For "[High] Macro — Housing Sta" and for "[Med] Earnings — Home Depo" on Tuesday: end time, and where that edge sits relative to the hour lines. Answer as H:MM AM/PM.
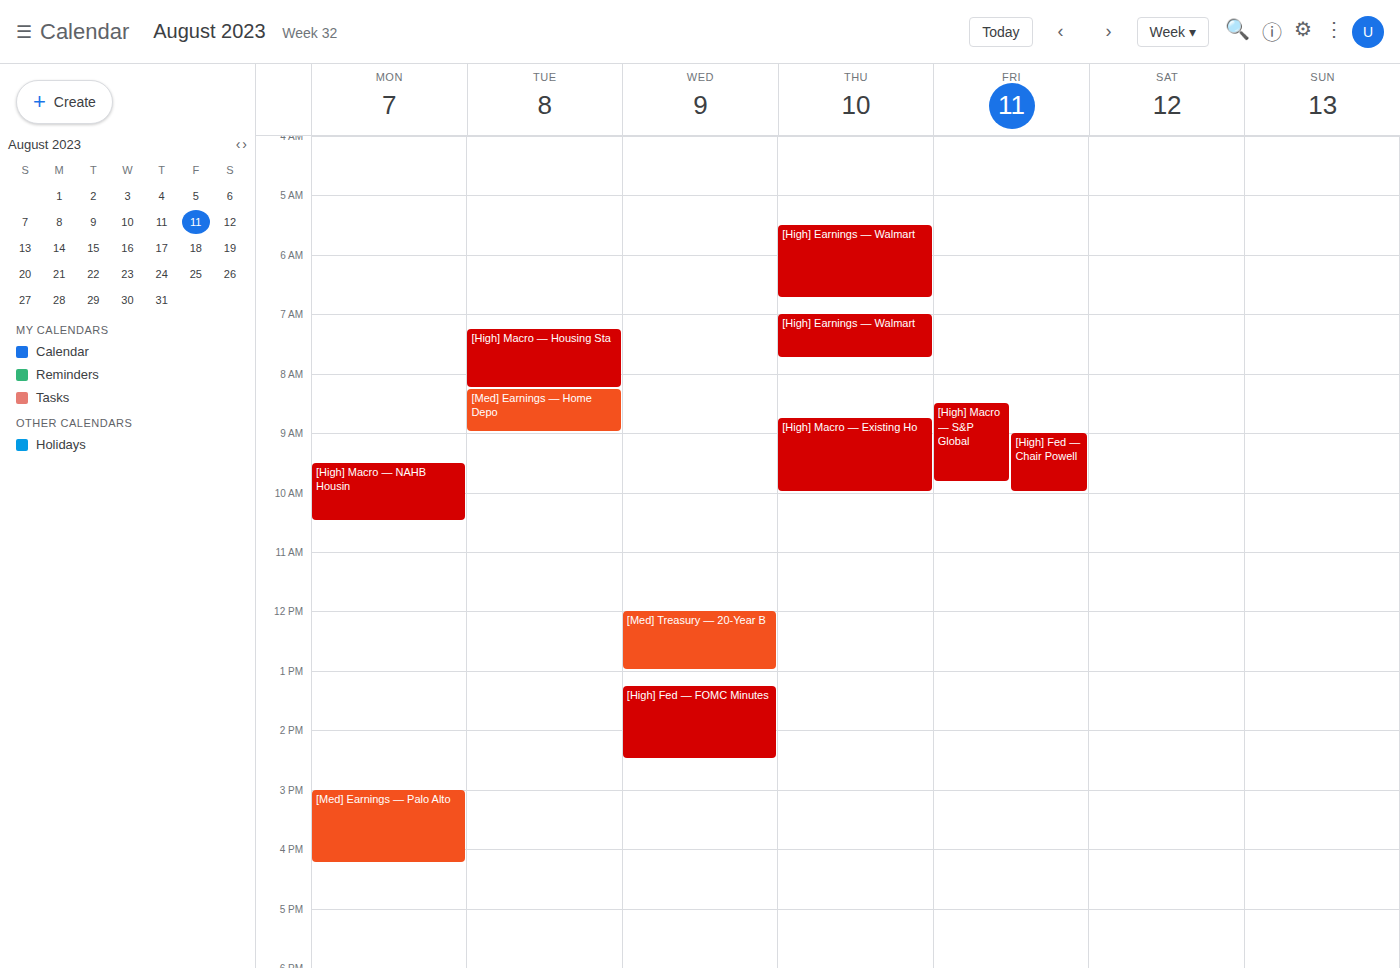
"[High] Macro — Housing Sta": 8:15 AM, neither: a quarter of the way from the 8 AM line to the 9 AM line. "[Med] Earnings — Home Depo": 9:00 AM, exactly on the 9 AM line.